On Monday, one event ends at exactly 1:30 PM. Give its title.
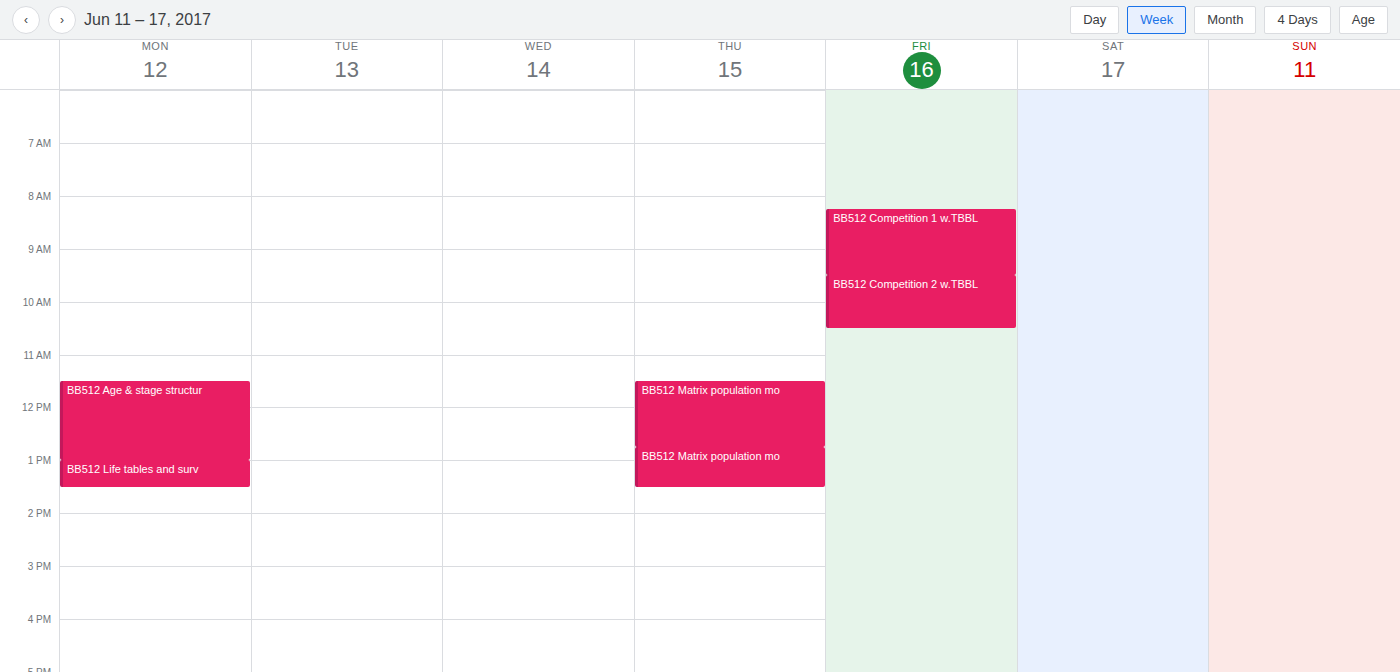
"BB512 Life tables and surv"